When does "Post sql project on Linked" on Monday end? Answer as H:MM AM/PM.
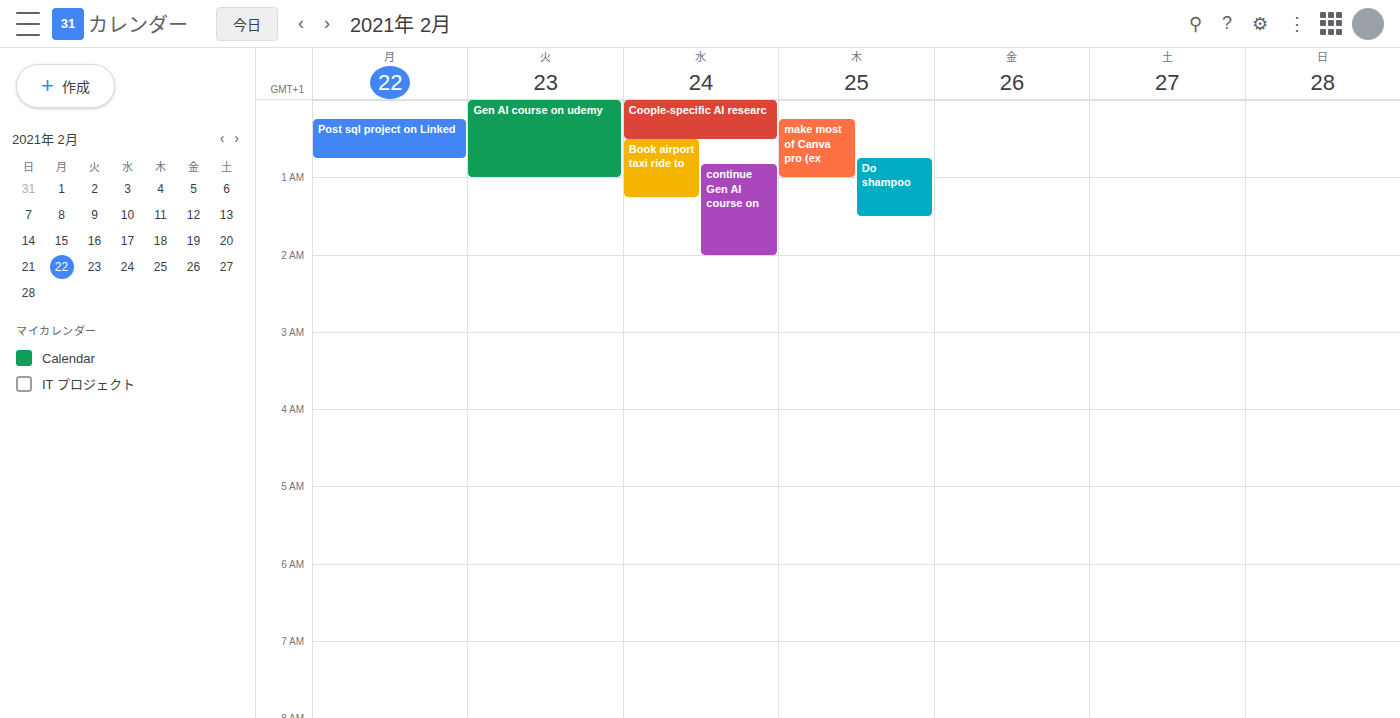
12:45 AM